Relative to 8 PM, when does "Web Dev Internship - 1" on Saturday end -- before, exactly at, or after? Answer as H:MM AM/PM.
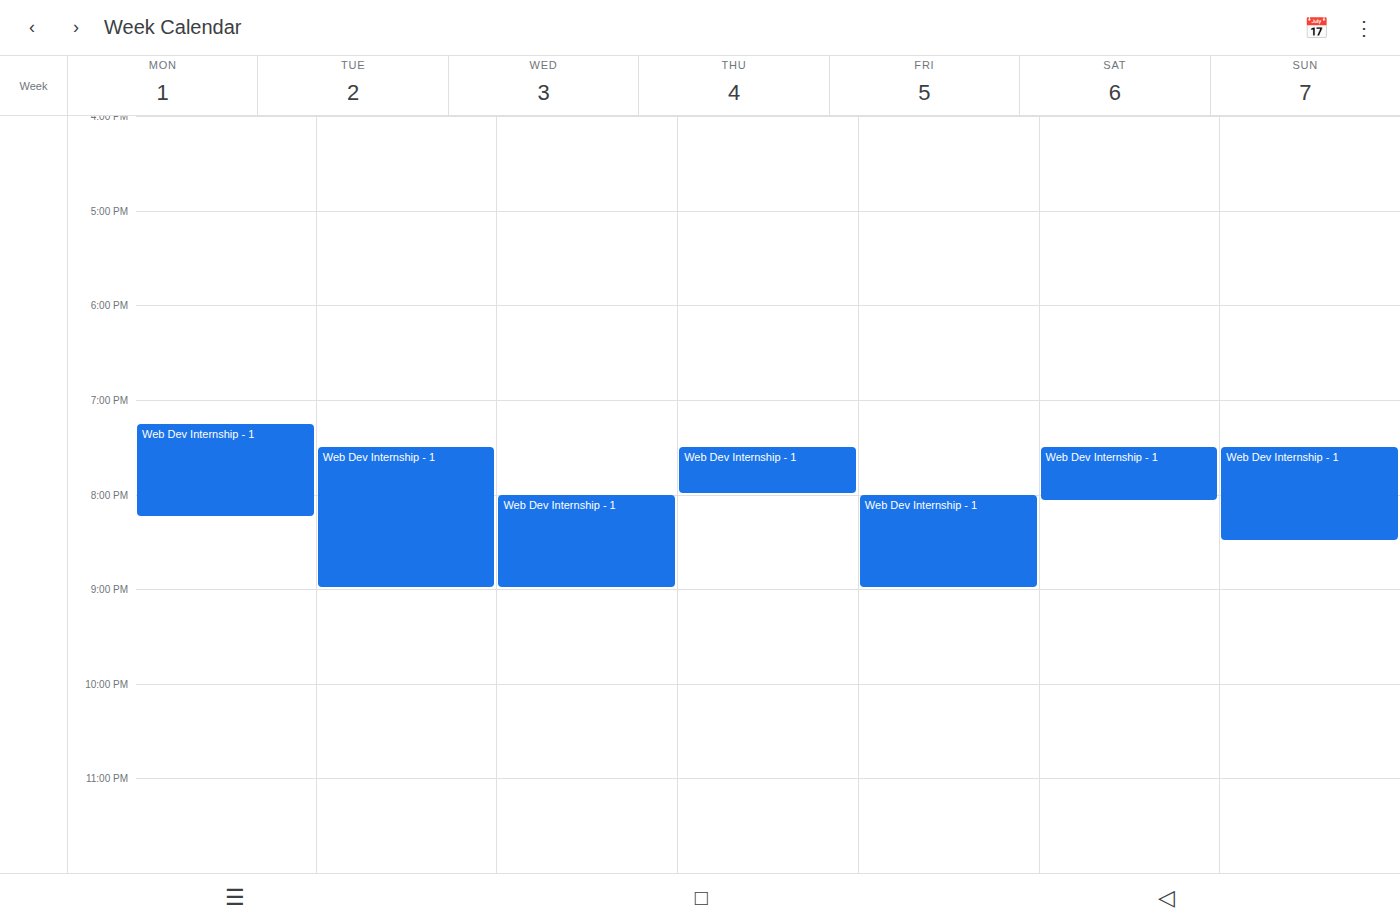
8:05 PM -- after 8 PM, 5 minutes below the 8 PM line.